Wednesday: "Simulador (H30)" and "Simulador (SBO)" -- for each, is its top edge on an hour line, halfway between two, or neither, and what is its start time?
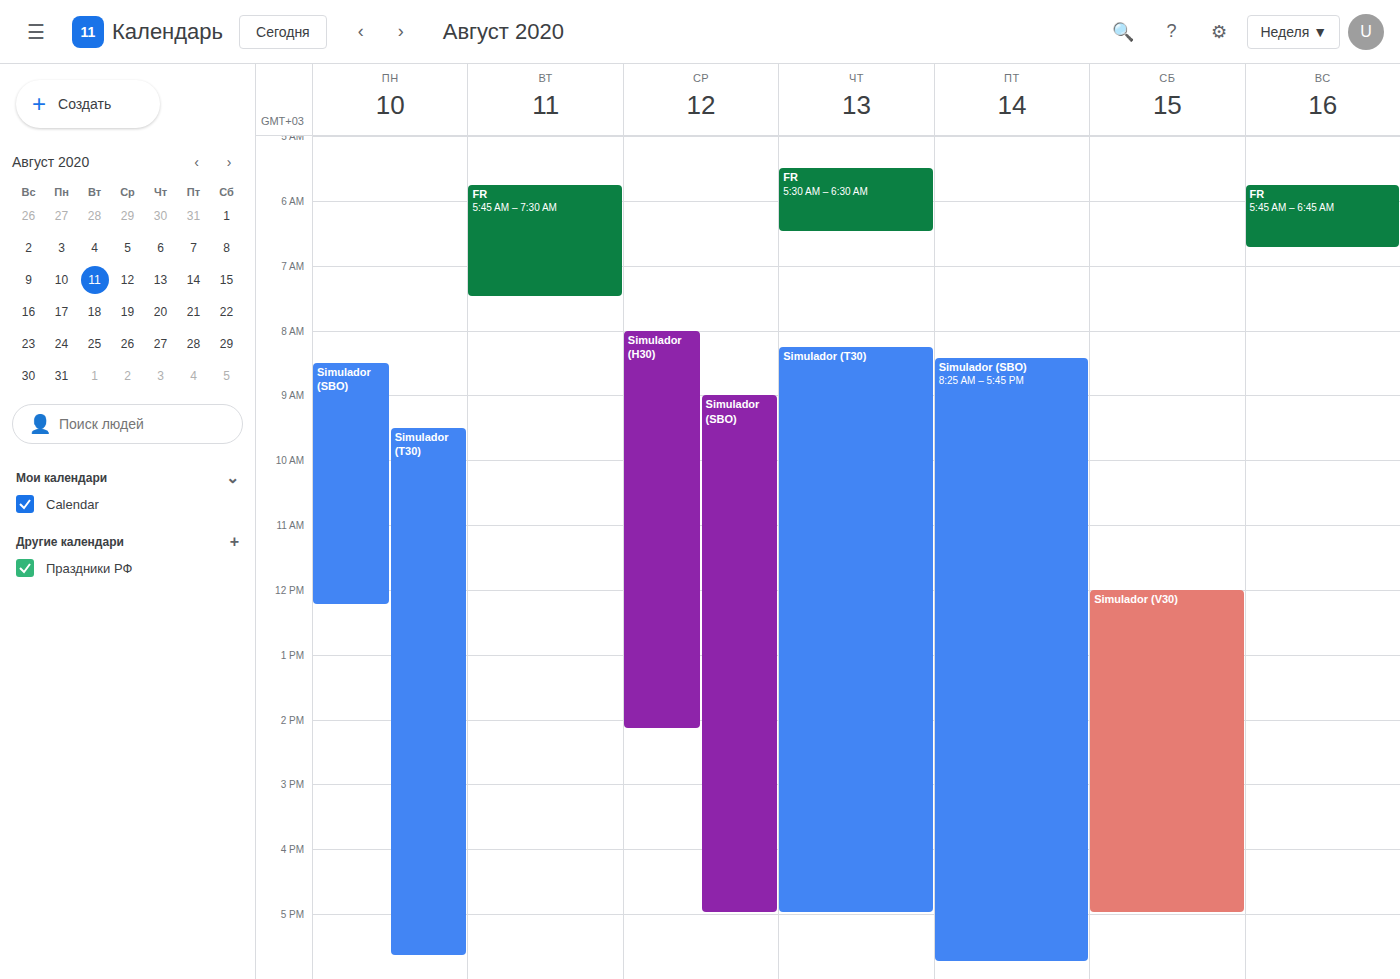
"Simulador (H30)": 8:00 AM, exactly on the 8 AM line. "Simulador (SBO)": 9:00 AM, exactly on the 9 AM line.